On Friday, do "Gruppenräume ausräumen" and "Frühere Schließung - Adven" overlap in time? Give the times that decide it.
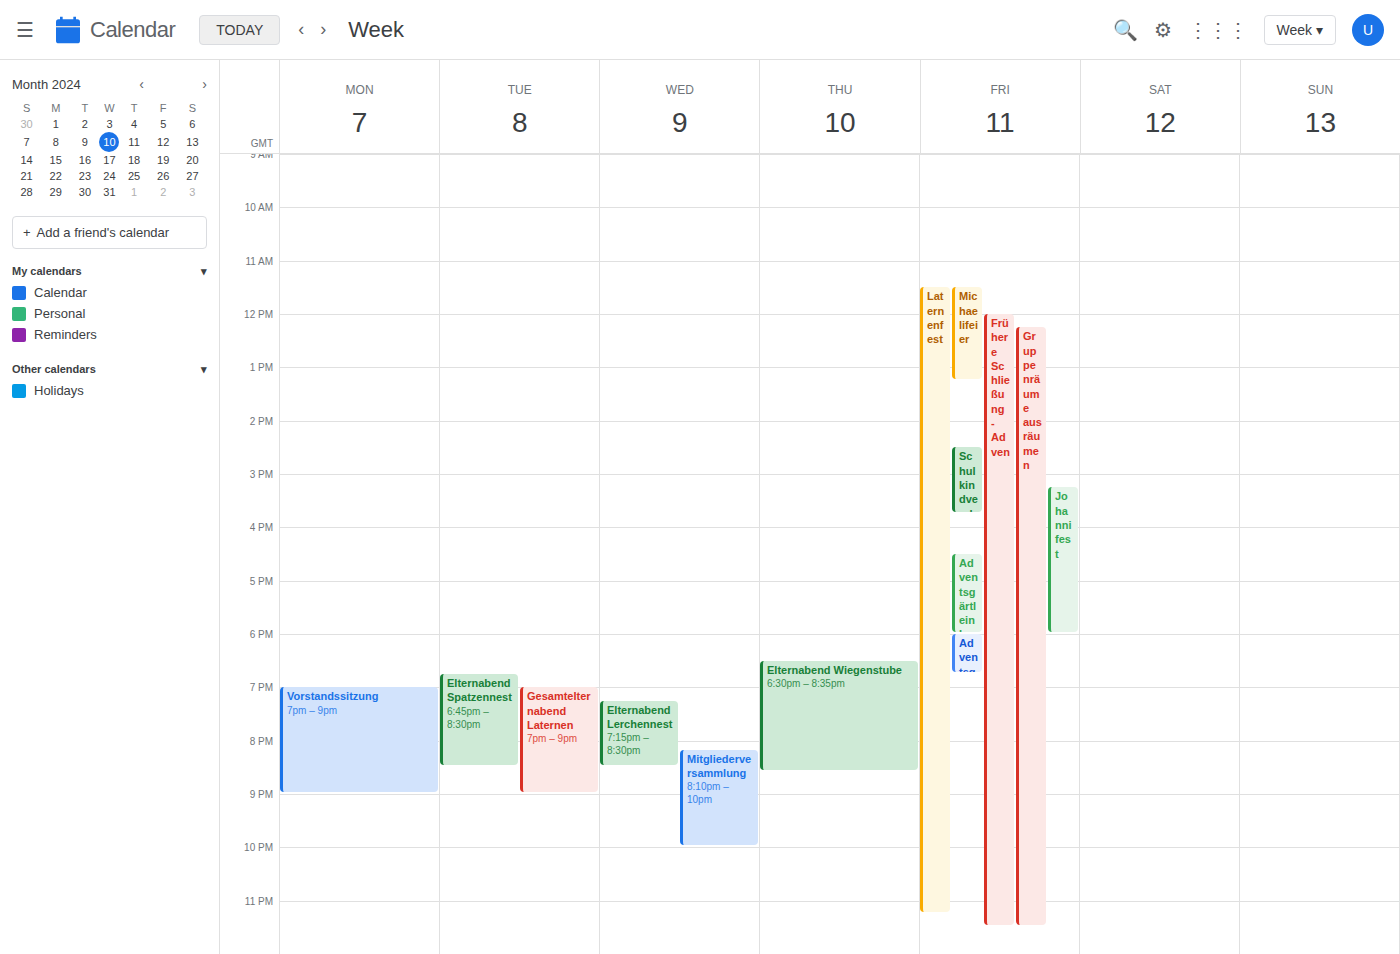
"Gruppenräume ausräumen" starts at 12:15 PM, before "Frühere Schließung - Adven" ends at 11:30 PM -- they overlap.